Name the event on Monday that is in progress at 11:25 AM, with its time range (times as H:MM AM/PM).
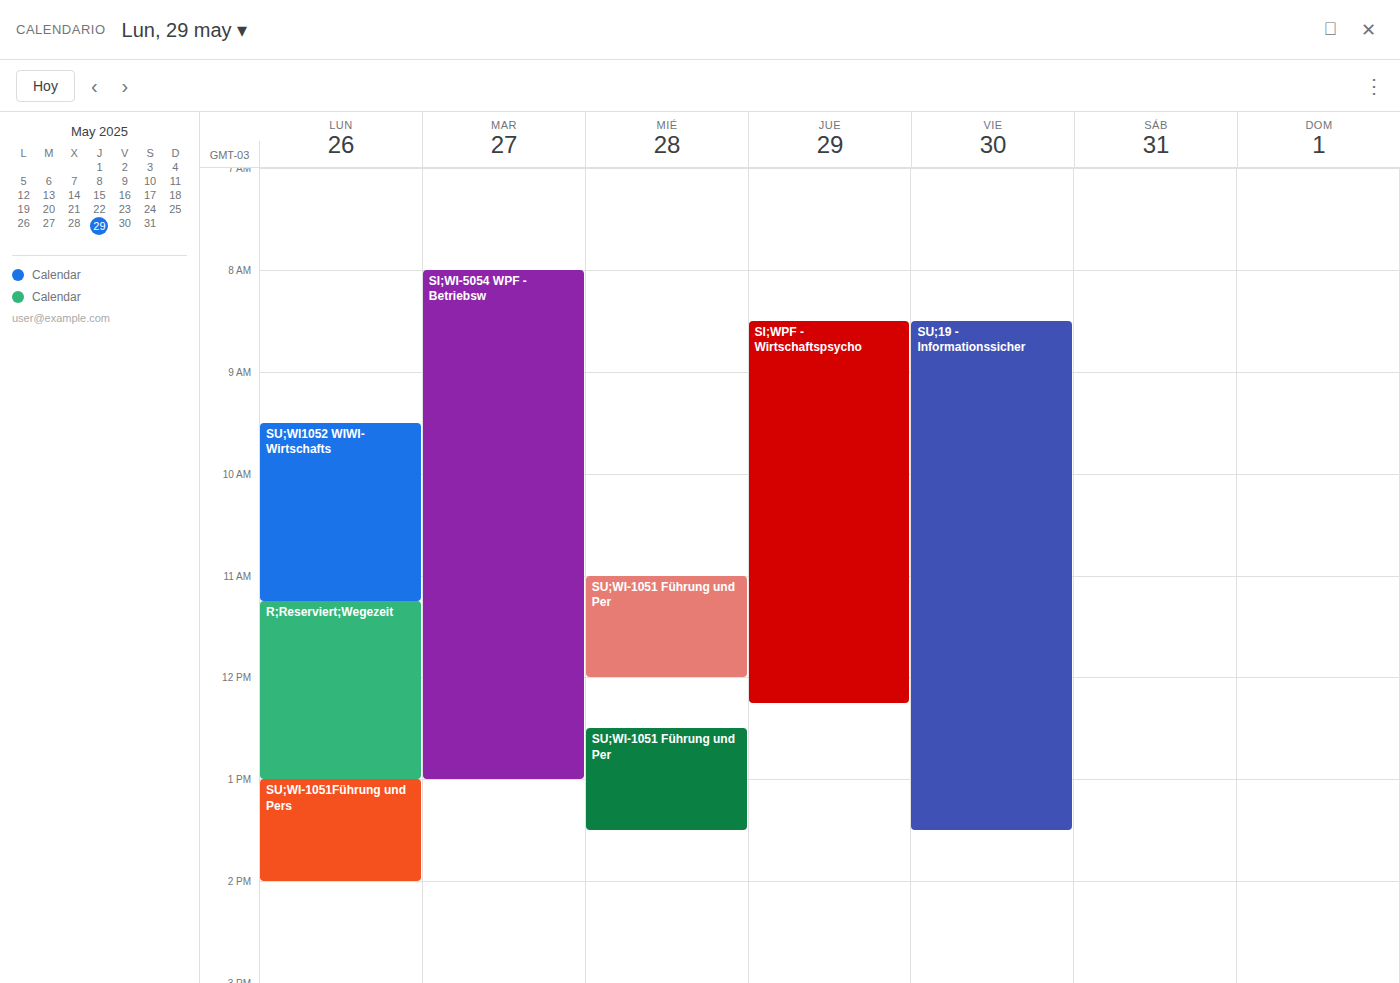
"R;Reserviert;Wegezeit", 11:15 AM to 1:00 PM